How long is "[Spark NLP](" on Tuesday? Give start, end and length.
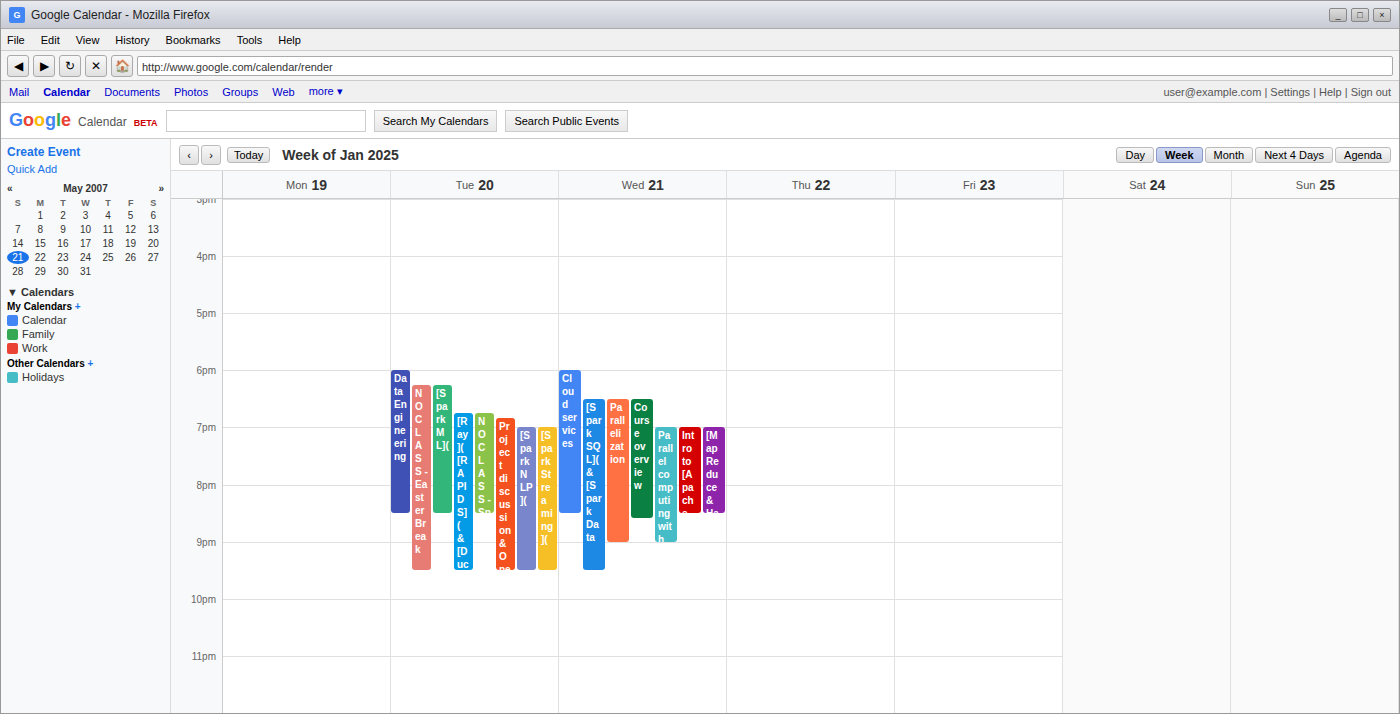
19:00 to 21:30, 2 hours 30 minutes